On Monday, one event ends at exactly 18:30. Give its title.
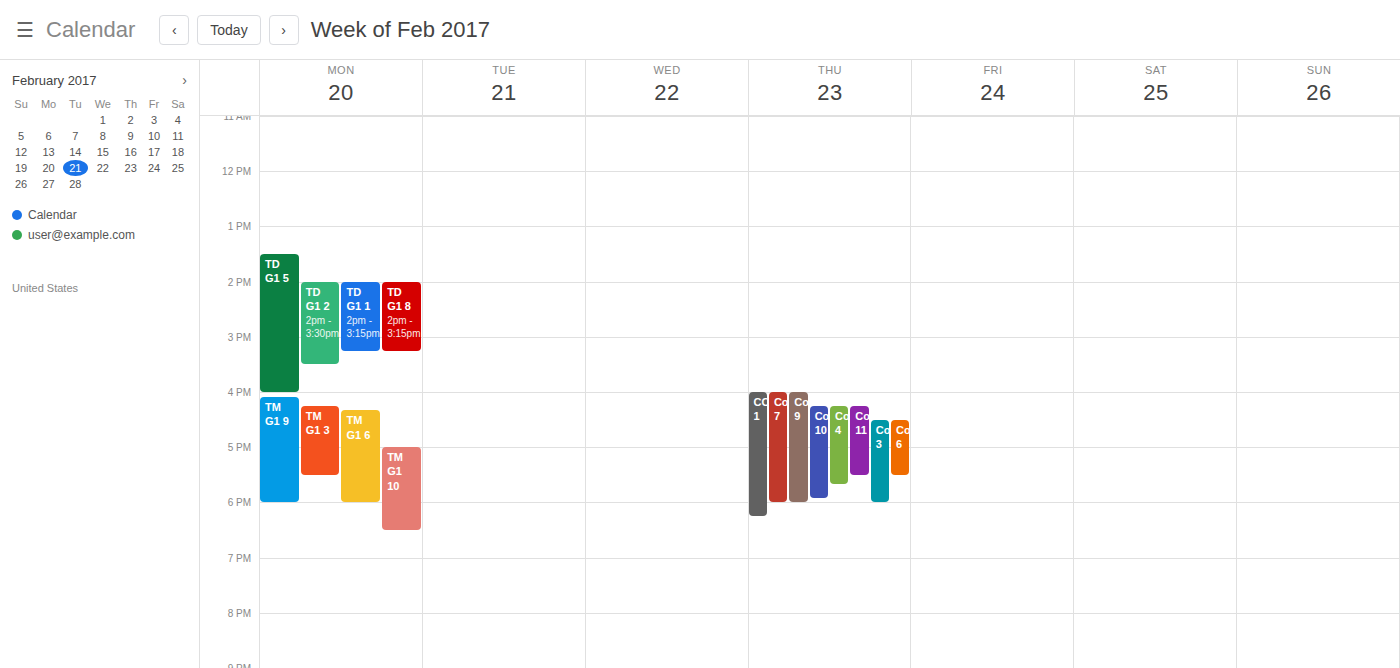
"TM G1 10"